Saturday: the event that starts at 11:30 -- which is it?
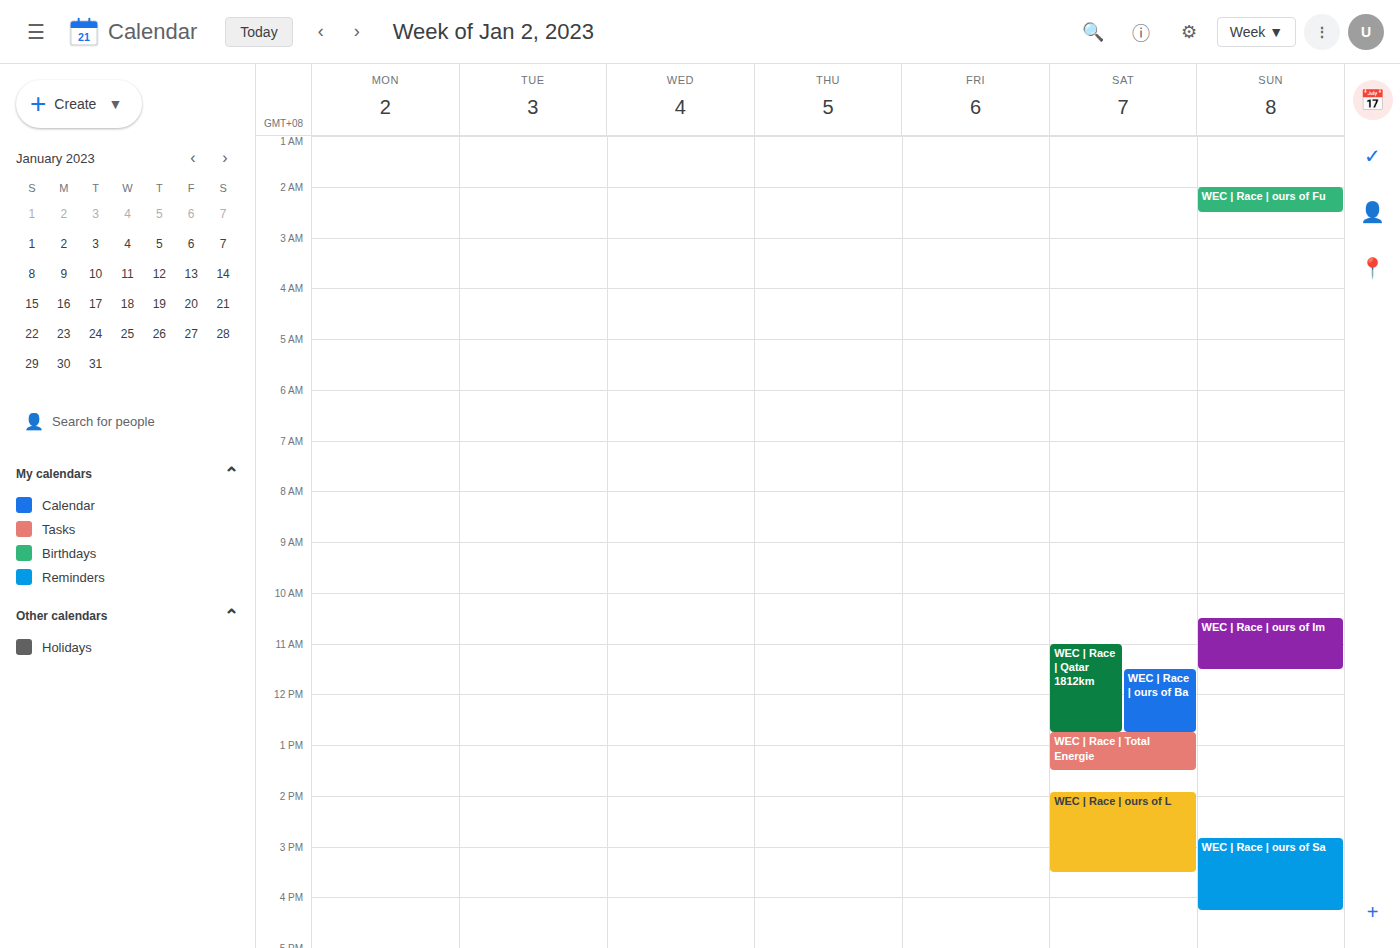
"WEC | Race | ours of Ba"